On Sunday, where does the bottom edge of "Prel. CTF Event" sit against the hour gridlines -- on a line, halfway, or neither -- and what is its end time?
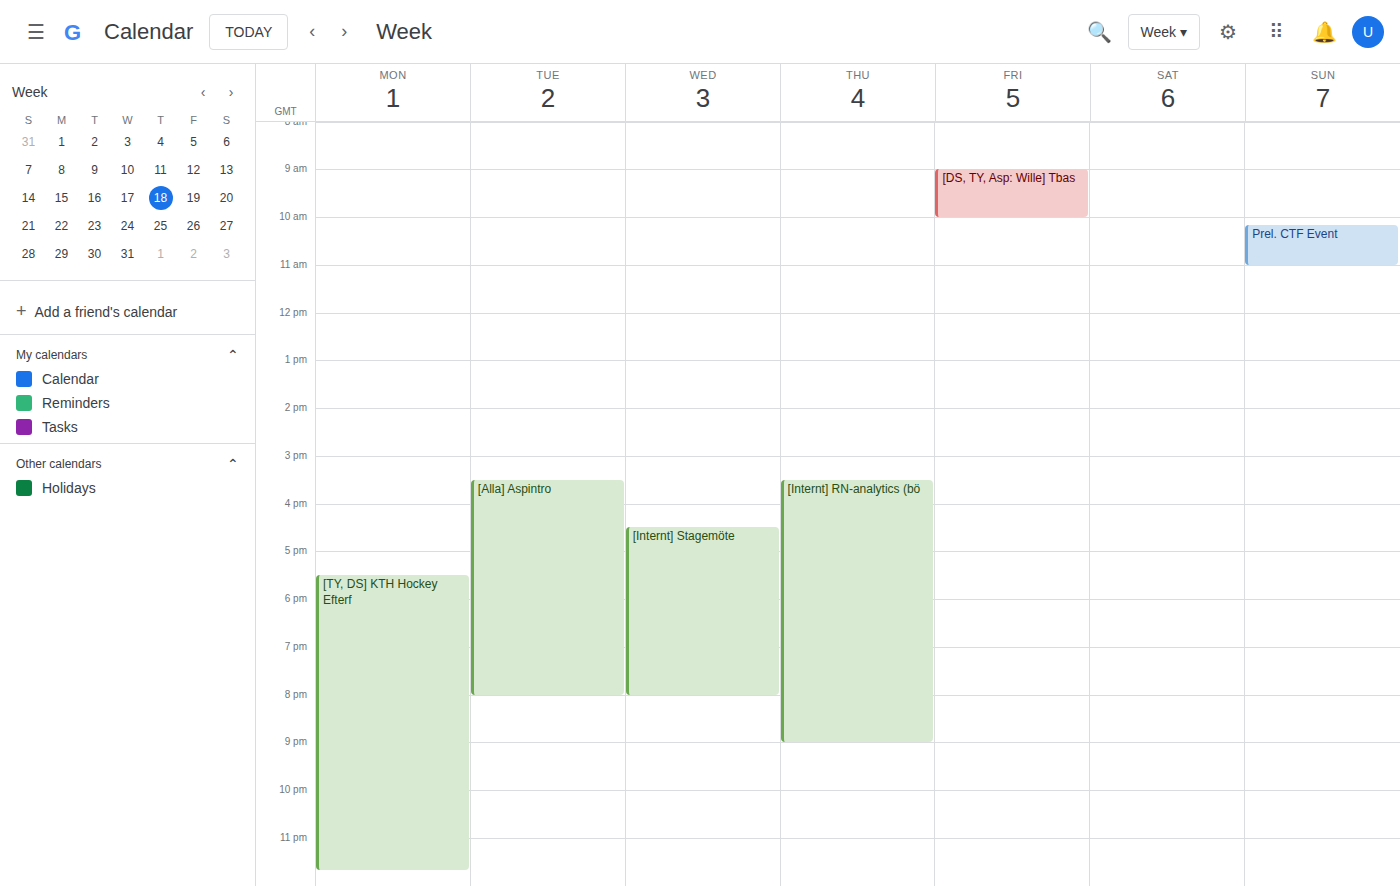
11:00 AM -- exactly on the 11 AM line.